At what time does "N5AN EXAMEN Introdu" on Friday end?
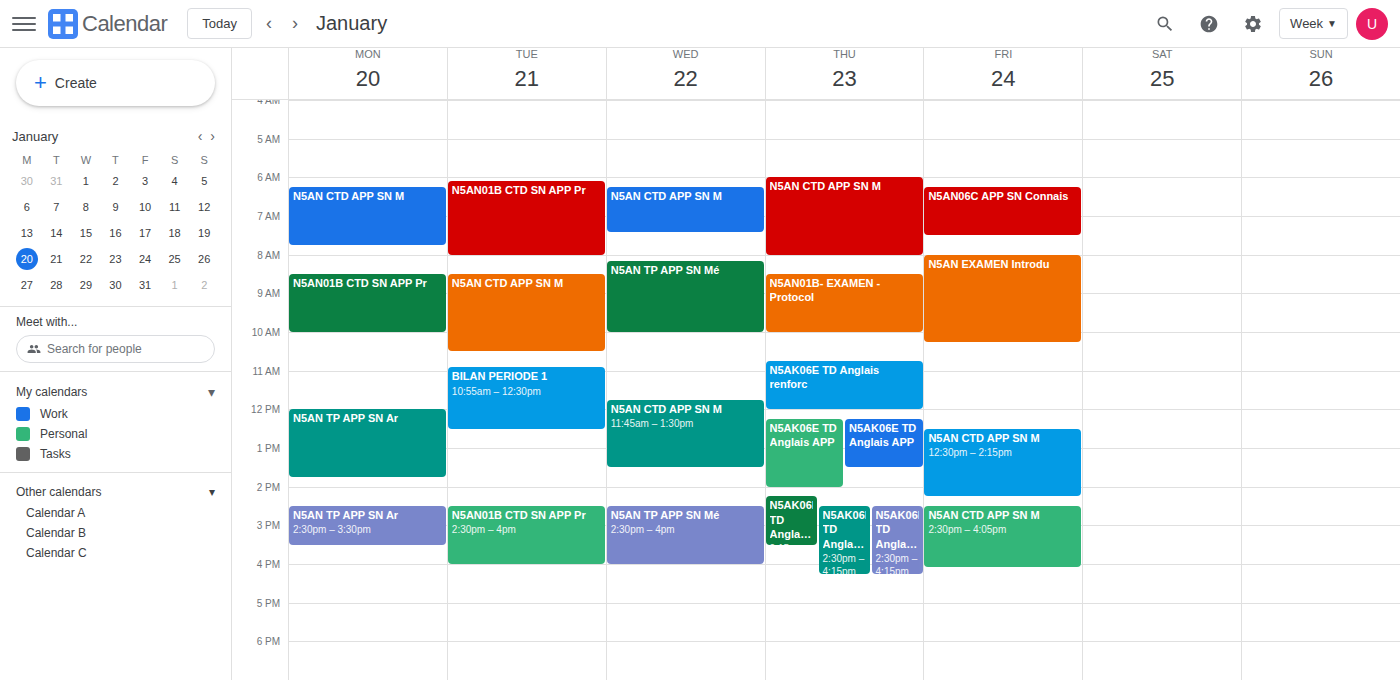
10:15 AM